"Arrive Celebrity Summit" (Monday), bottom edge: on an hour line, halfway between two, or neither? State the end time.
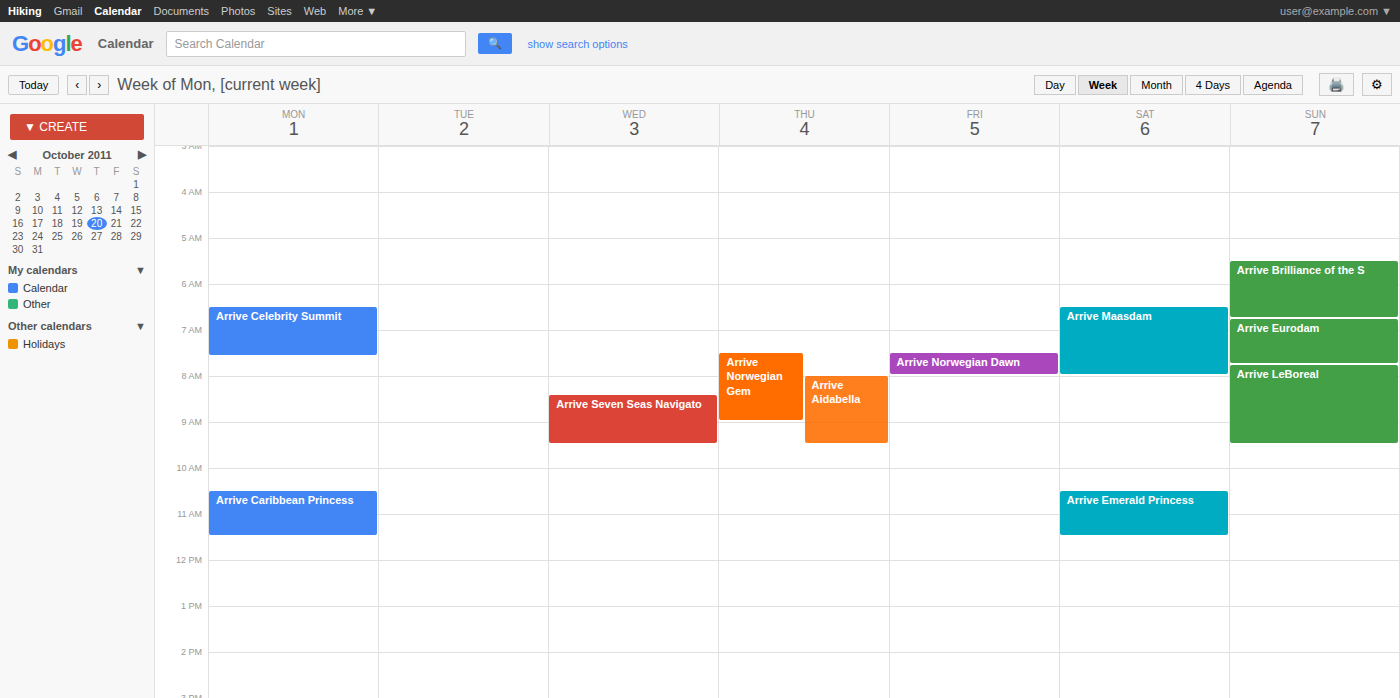
7:35 AM -- neither: 35 minutes below the 7 AM line and 25 minutes above the 8 AM line.